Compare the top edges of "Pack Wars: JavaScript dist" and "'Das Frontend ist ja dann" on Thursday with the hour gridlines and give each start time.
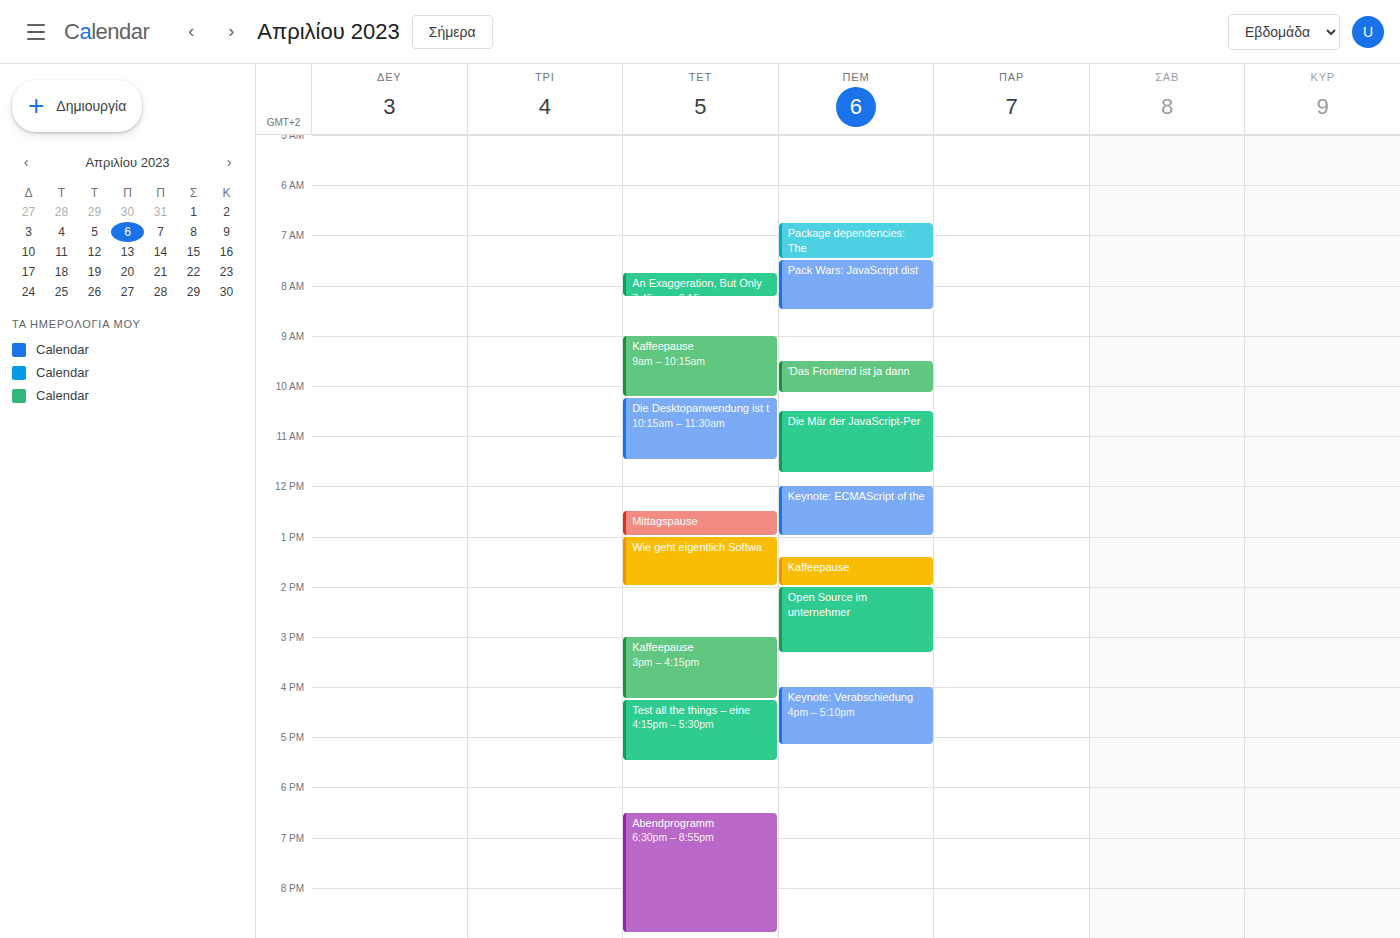
"Pack Wars: JavaScript dist": 7:30 AM, halfway between the 7 AM and 8 AM lines. "'Das Frontend ist ja dann": 9:30 AM, halfway between the 9 AM and 10 AM lines.